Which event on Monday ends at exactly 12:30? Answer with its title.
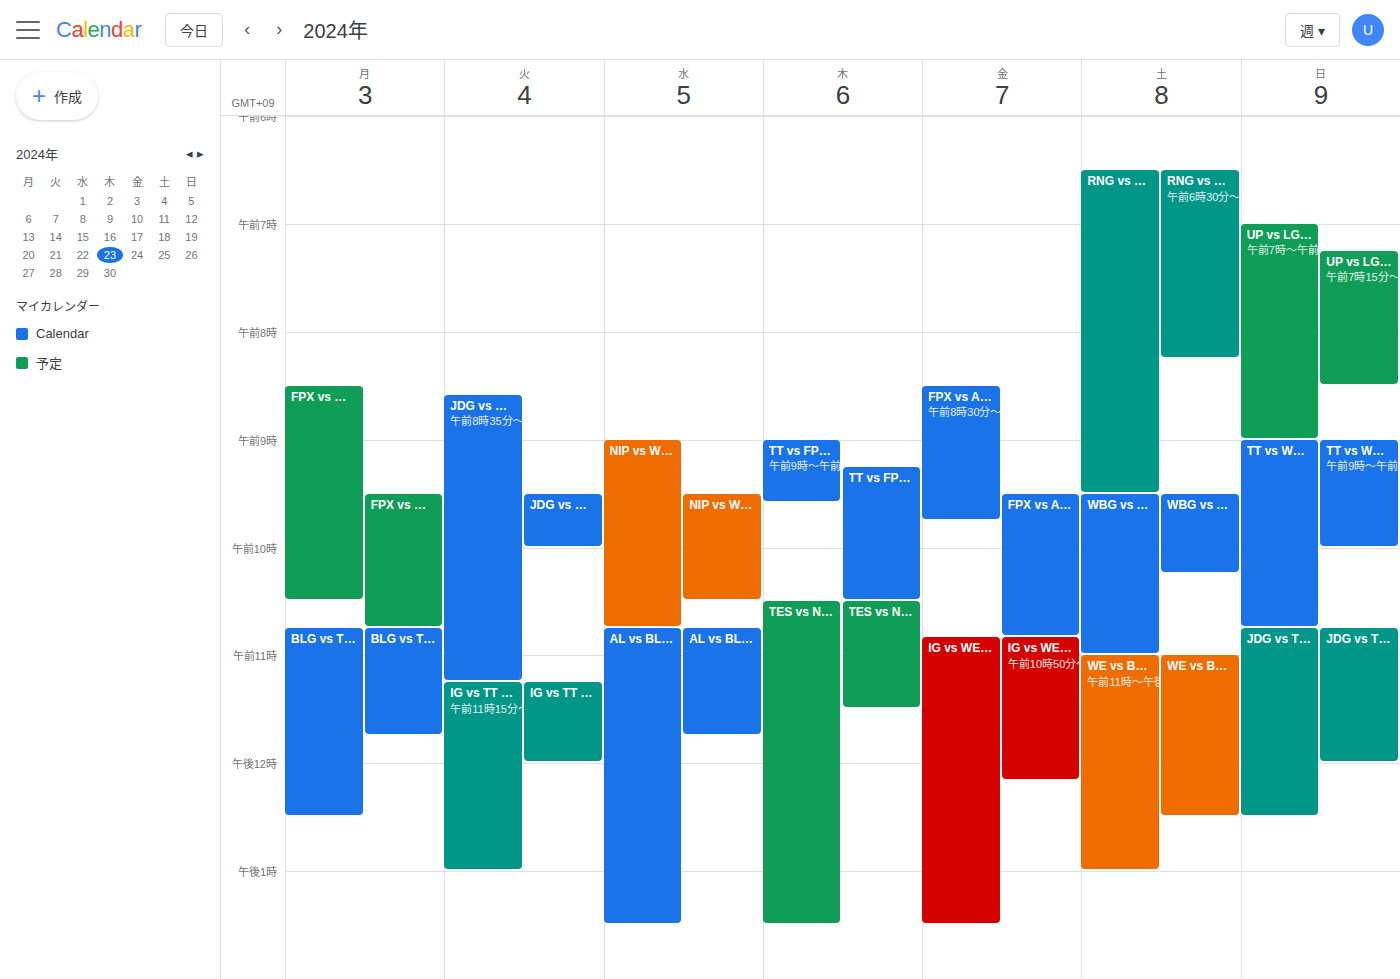
"BLG vs TT 2 : 0"